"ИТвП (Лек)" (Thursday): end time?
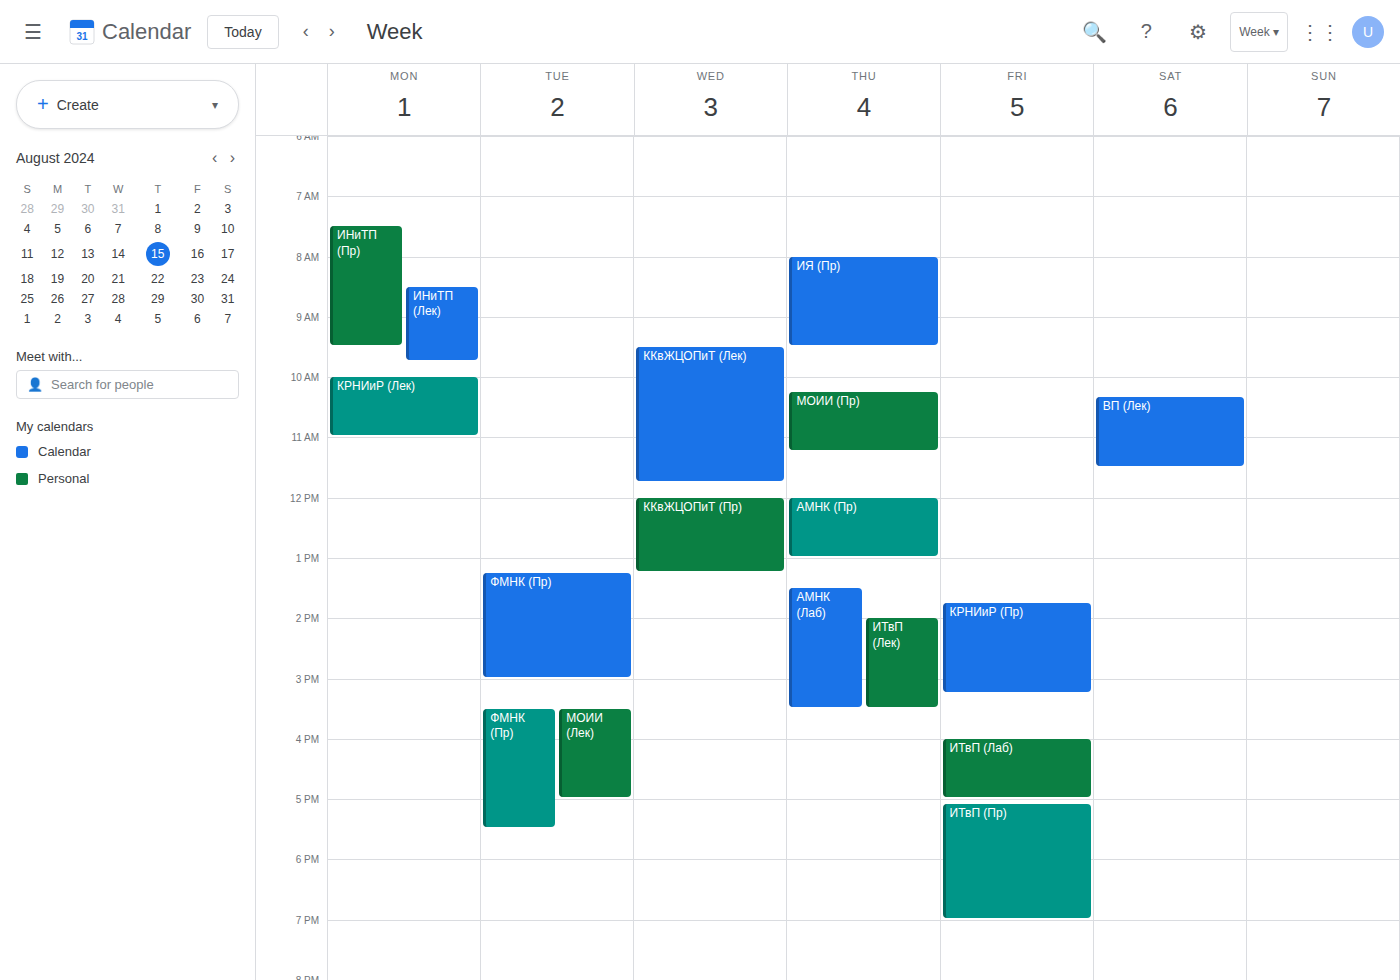
3:30 PM